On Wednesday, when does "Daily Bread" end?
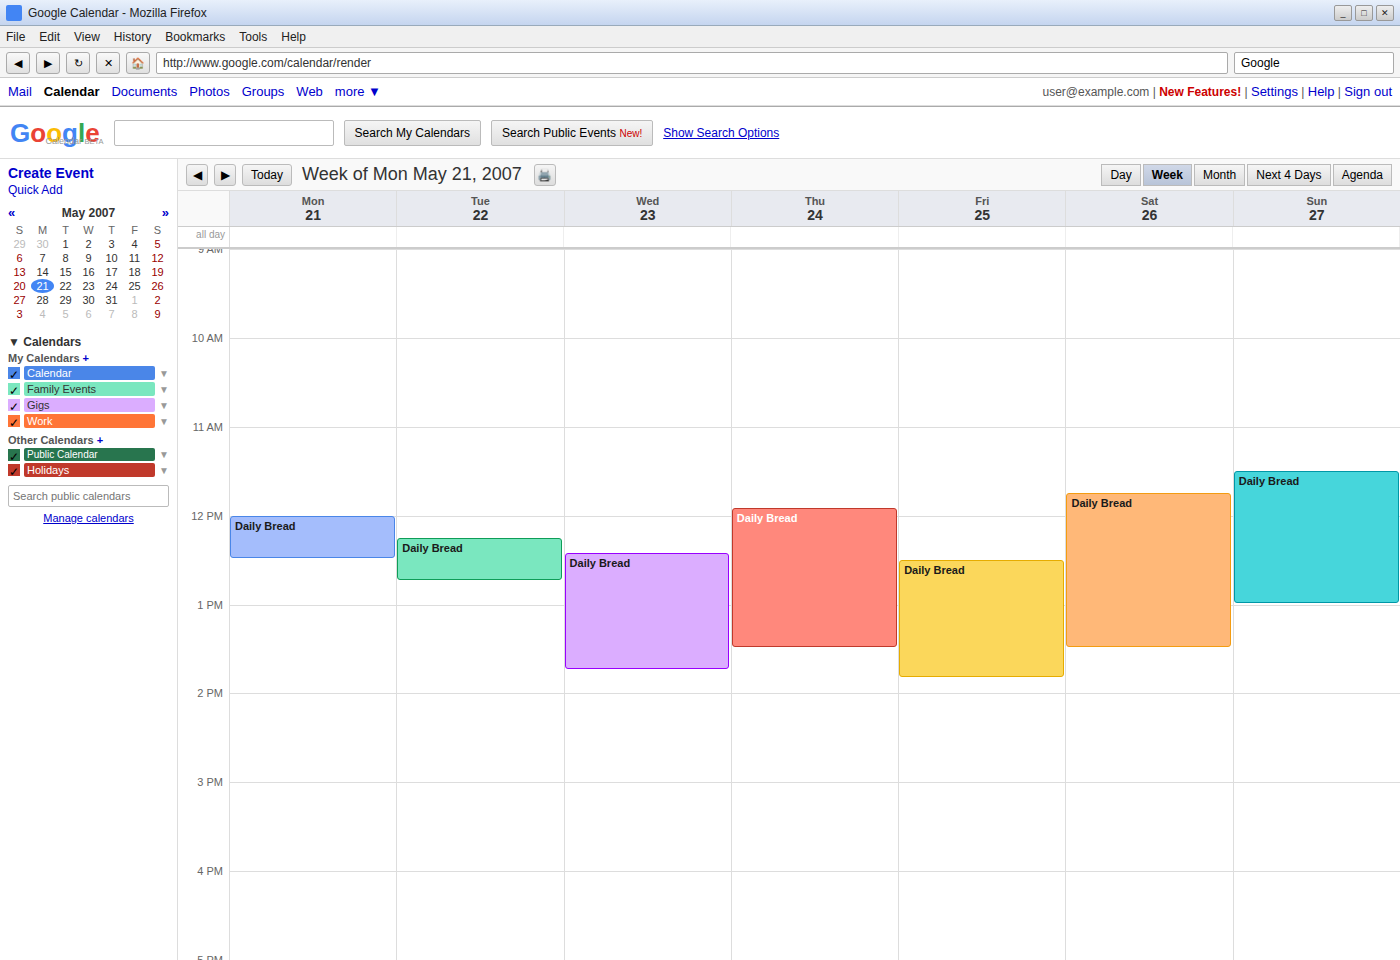
1:45 PM